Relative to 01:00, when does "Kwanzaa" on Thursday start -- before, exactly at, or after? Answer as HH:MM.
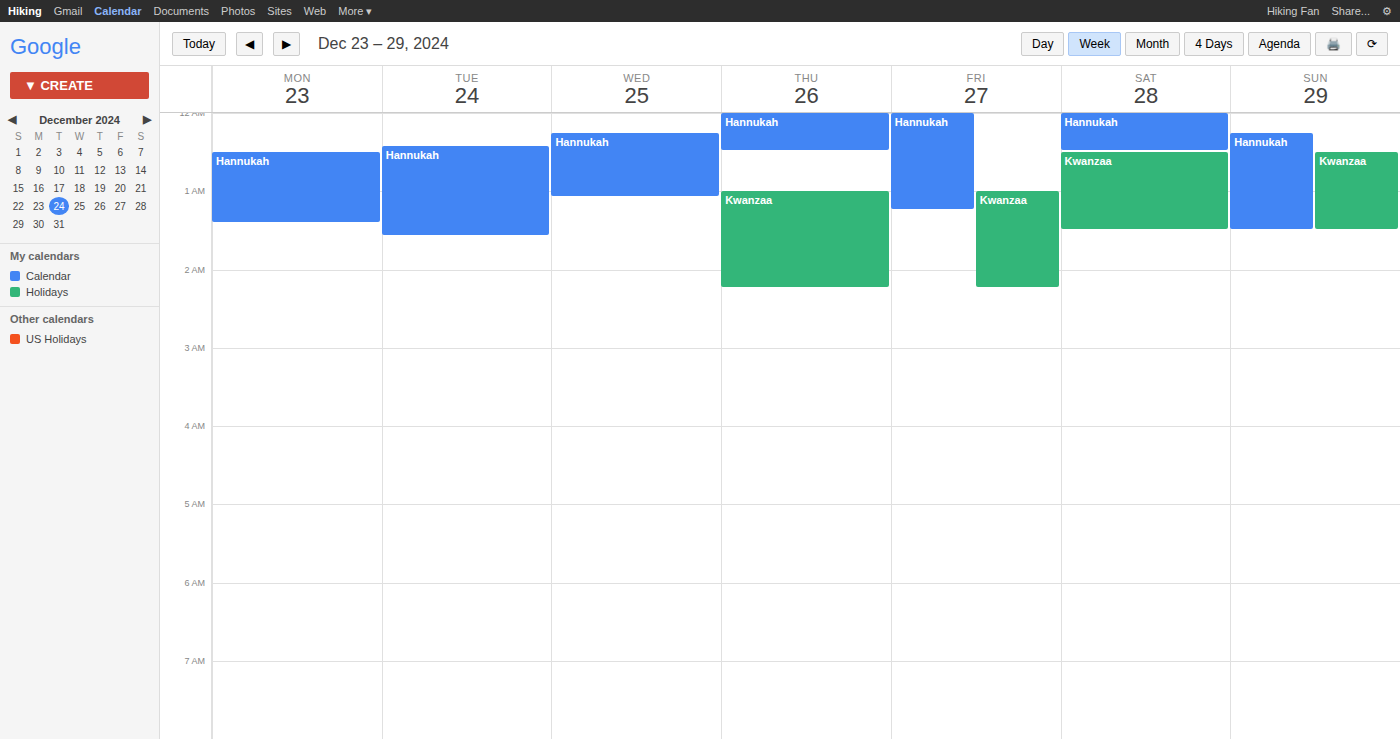
01:00 -- exactly at 01:00, on the 01:00 line.